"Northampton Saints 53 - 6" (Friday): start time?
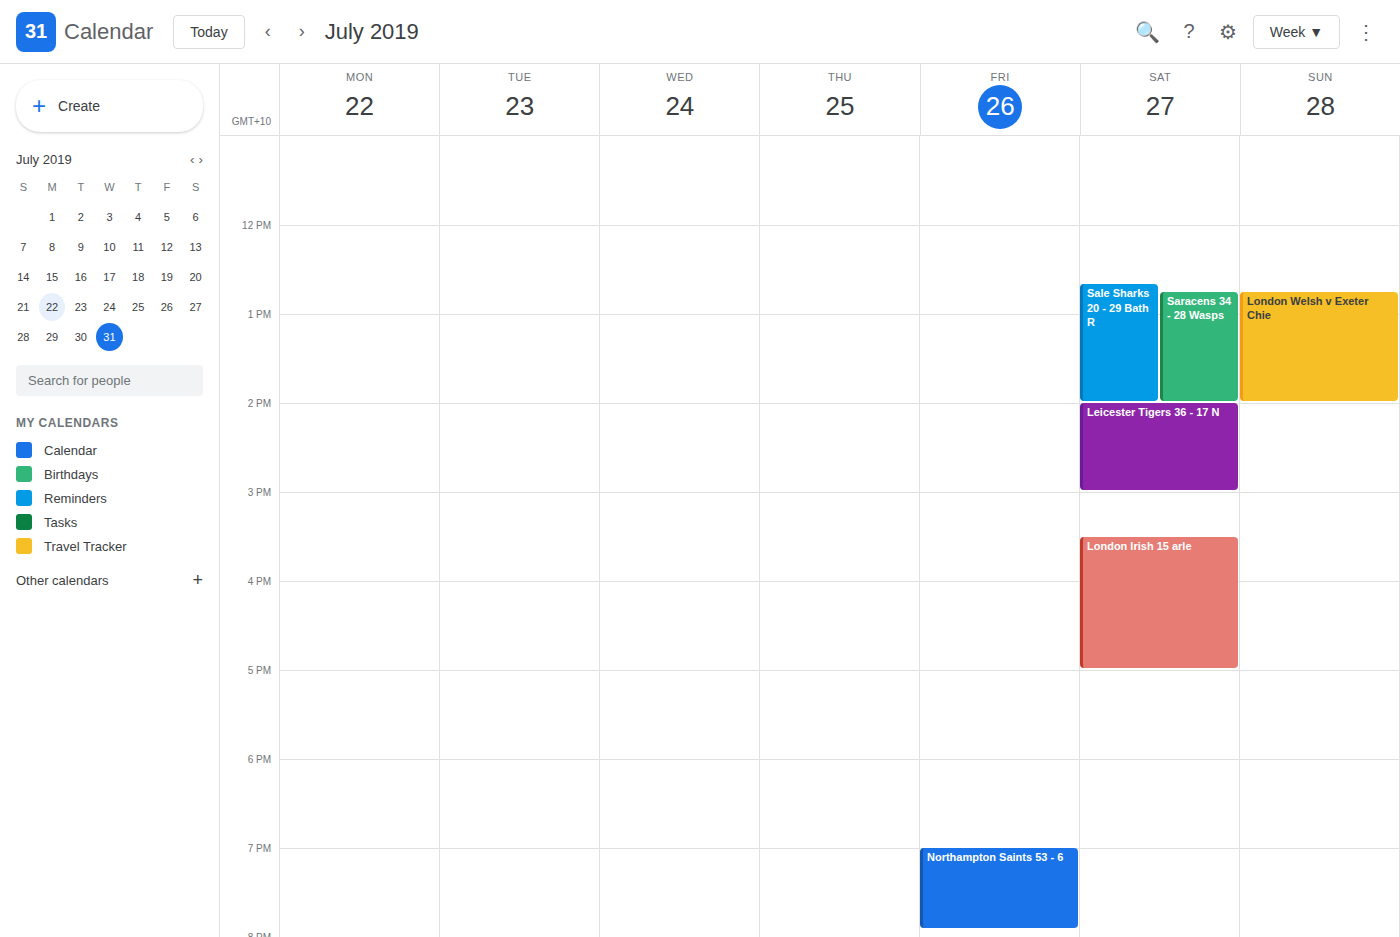
7:00 PM